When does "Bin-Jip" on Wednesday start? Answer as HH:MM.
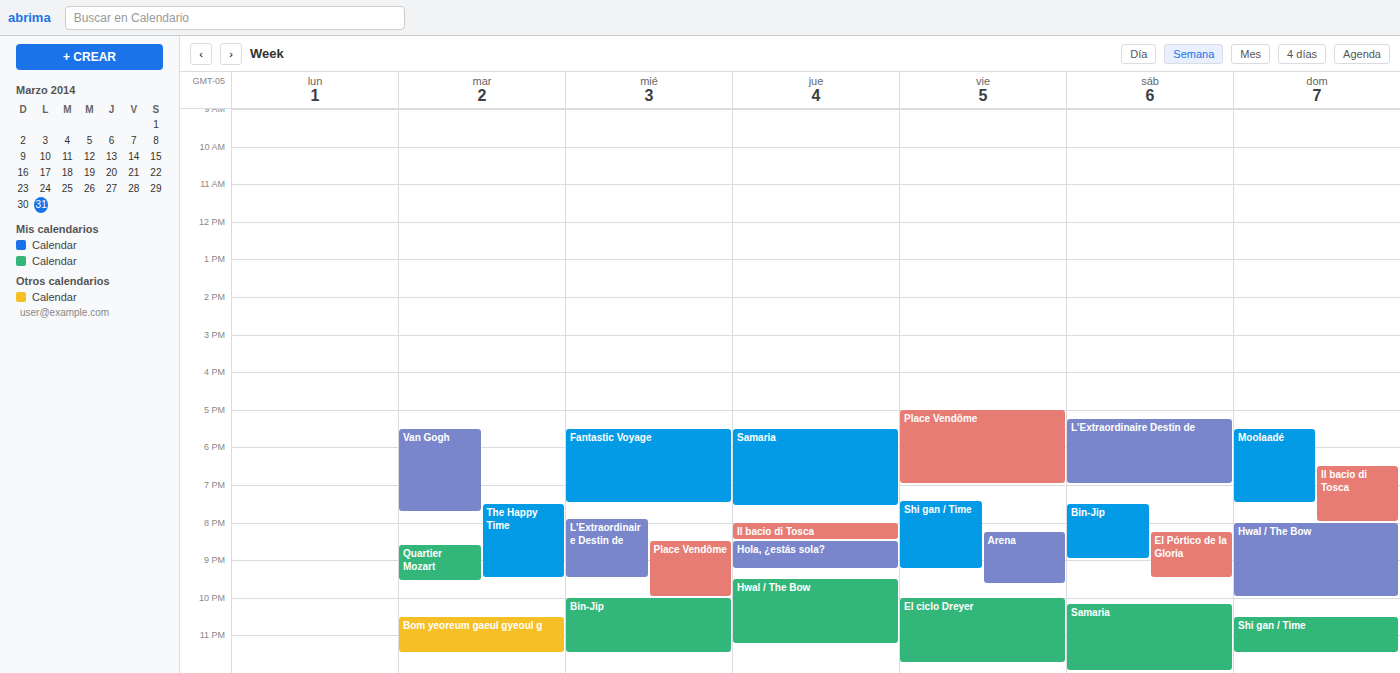
22:00